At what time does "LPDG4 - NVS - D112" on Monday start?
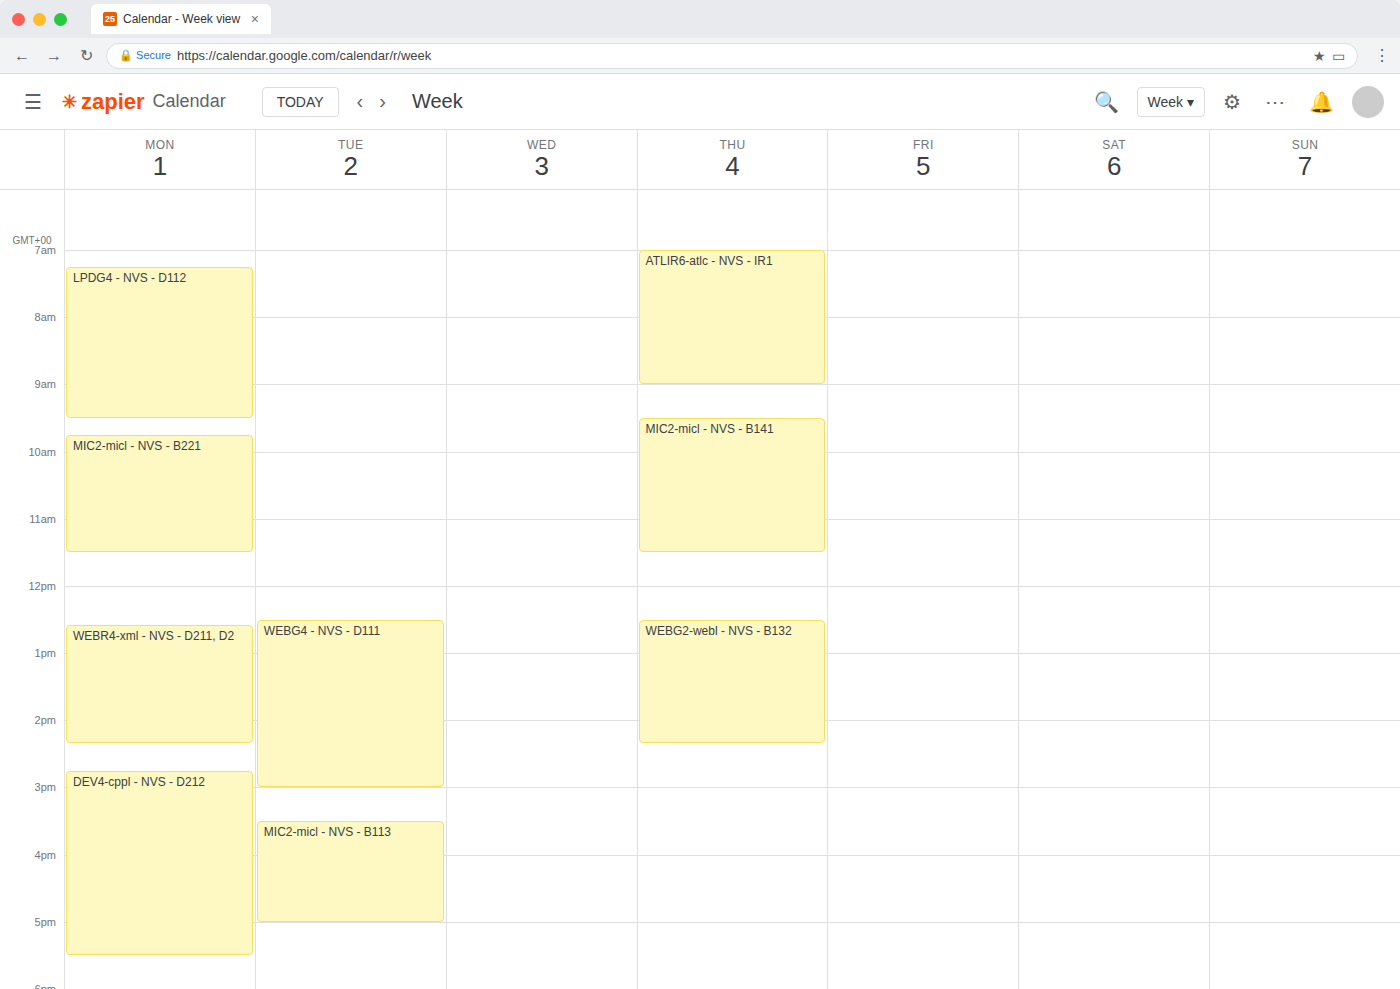
7:15 AM